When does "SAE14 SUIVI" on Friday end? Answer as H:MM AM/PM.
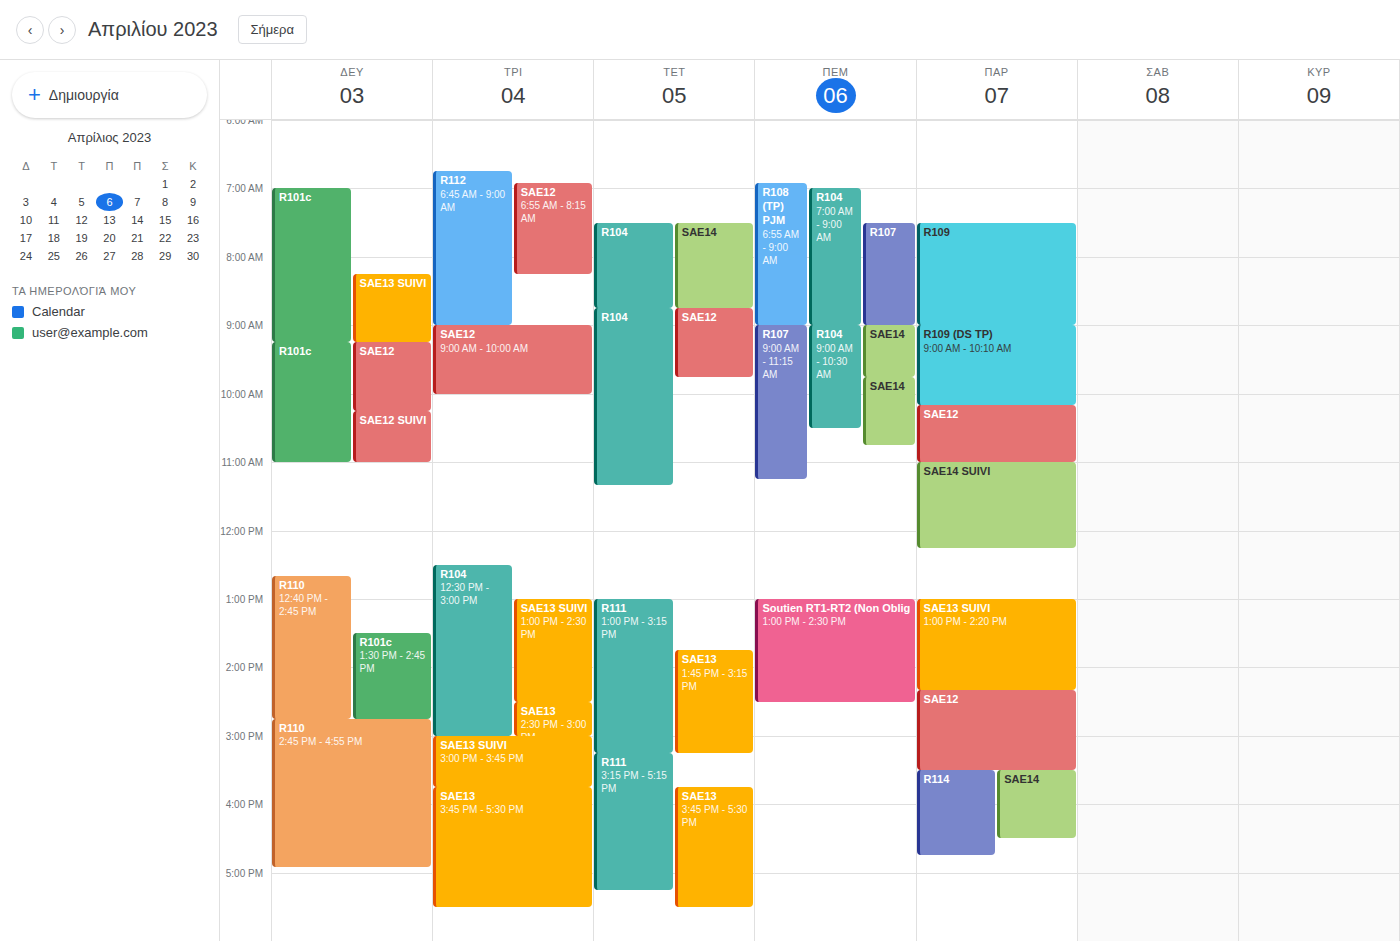
12:15 PM